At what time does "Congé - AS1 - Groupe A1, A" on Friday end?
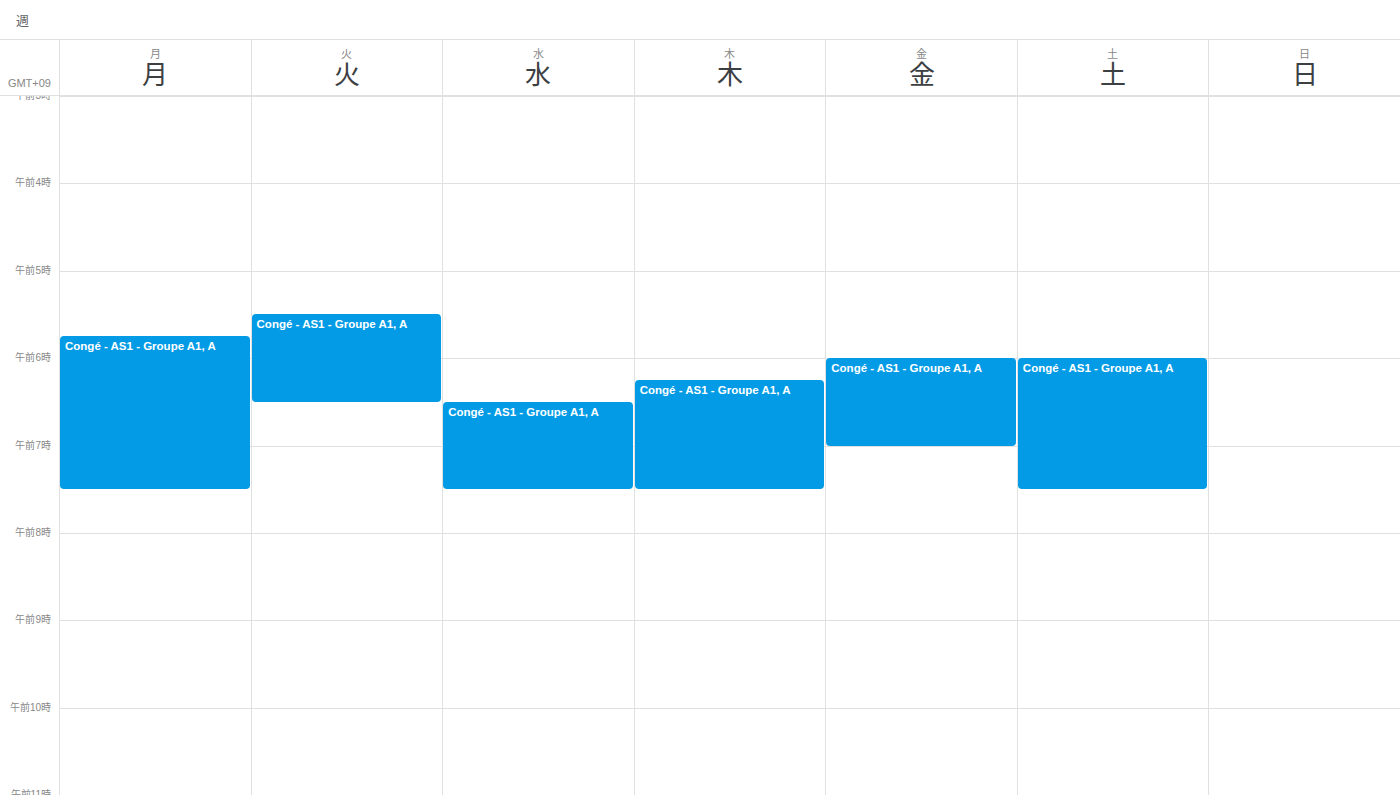
7:00 AM